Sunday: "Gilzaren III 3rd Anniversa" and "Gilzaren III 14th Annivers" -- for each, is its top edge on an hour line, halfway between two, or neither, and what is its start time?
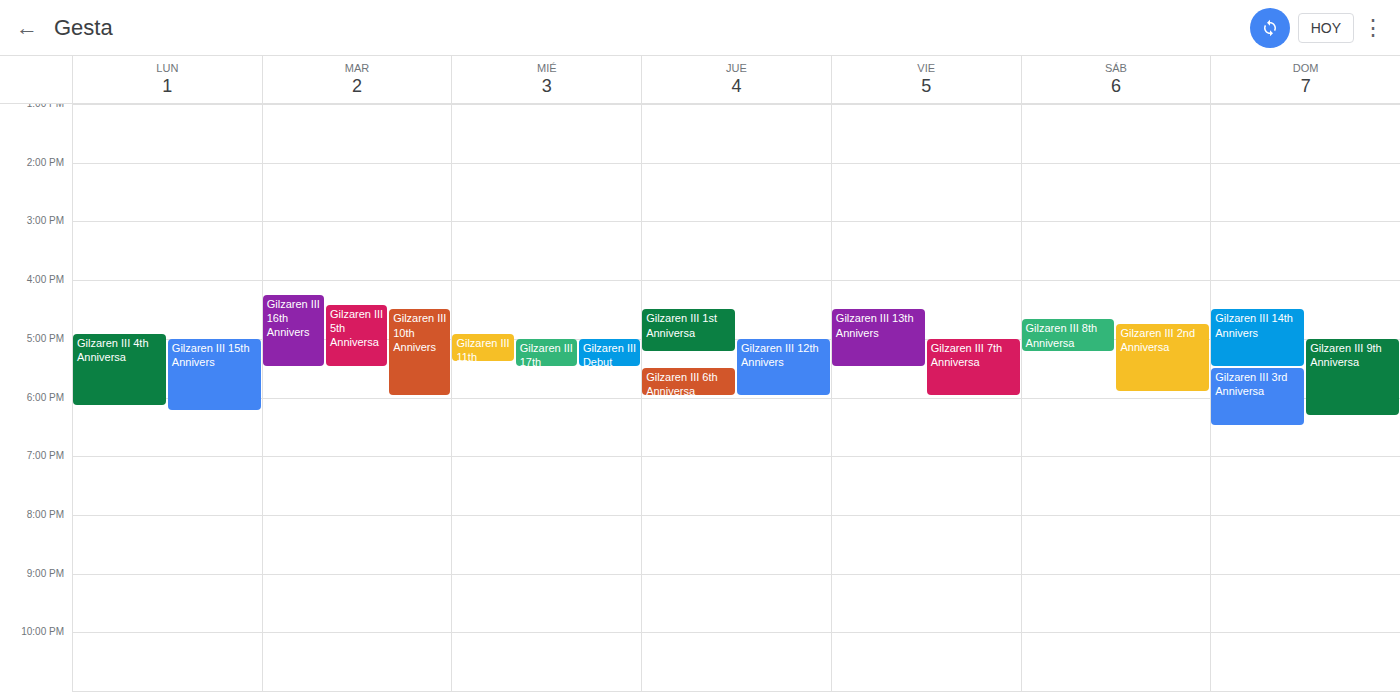
"Gilzaren III 3rd Anniversa": 5:30 PM, halfway between the 5 PM and 6 PM lines. "Gilzaren III 14th Annivers": 4:30 PM, halfway between the 4 PM and 5 PM lines.